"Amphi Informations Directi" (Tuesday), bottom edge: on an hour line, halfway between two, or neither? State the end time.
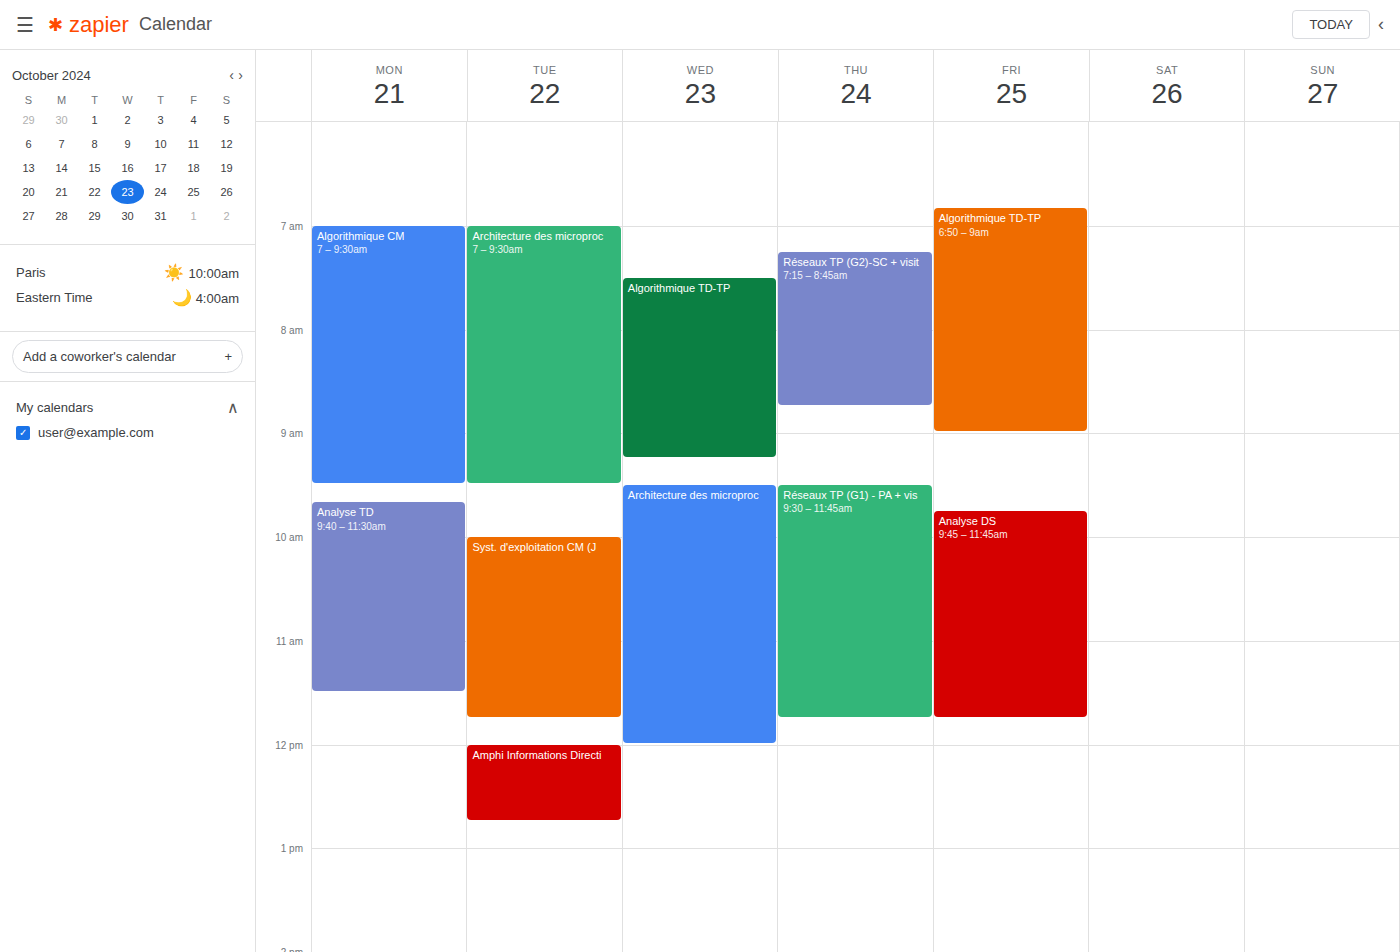
12:45 -- neither: three quarters of the way from the 12:00 line to the 13:00 line.